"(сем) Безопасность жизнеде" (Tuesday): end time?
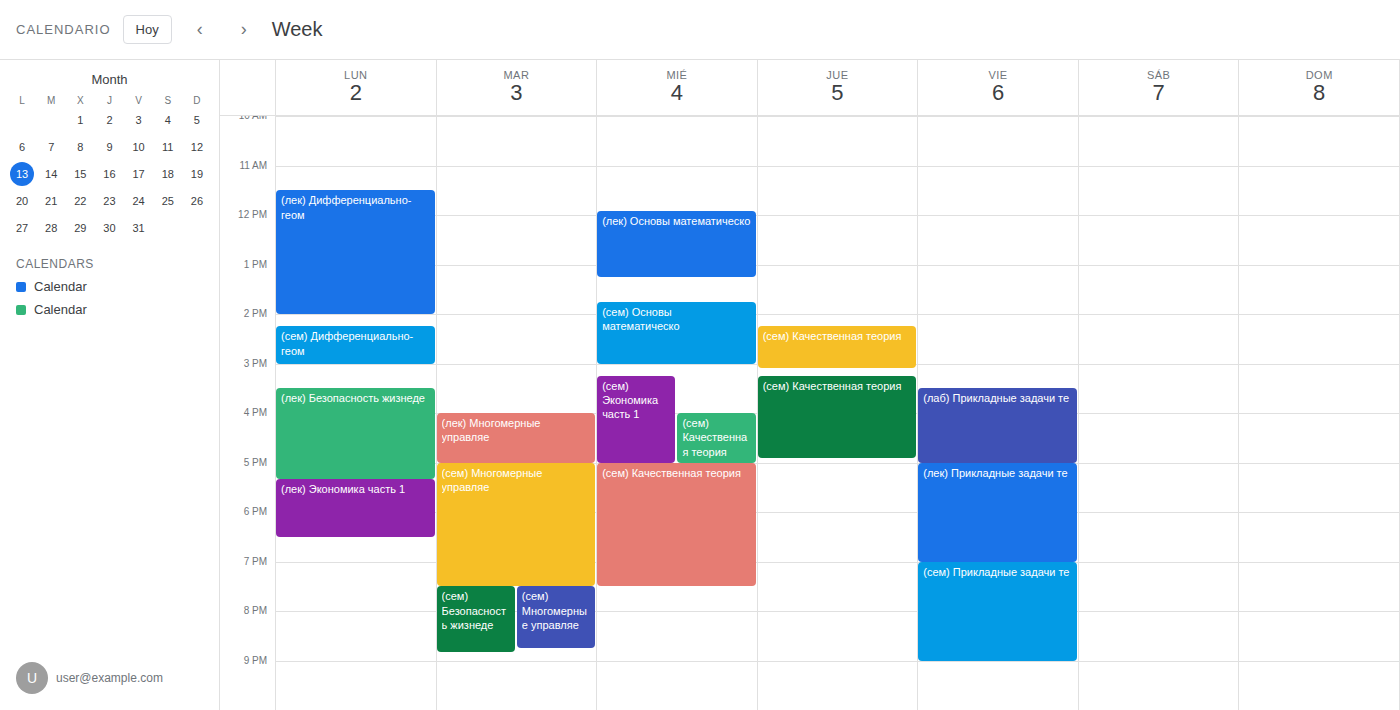
20:50